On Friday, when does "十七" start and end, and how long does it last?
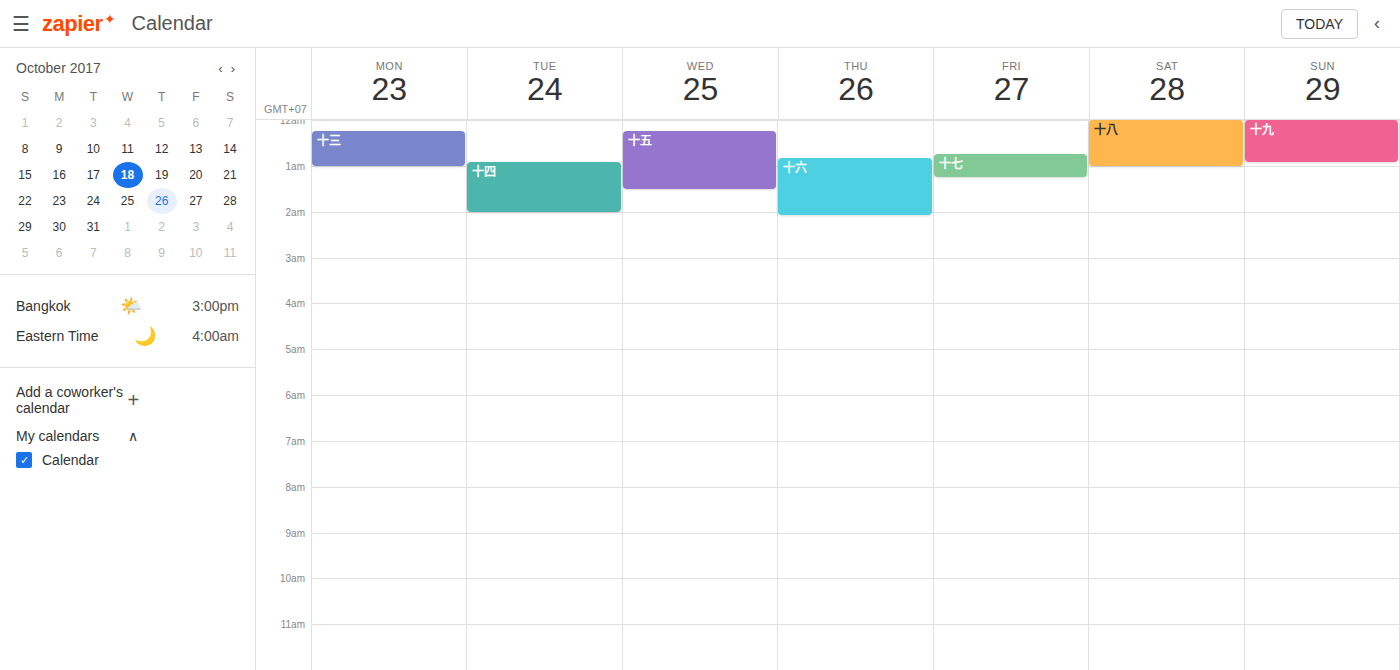
12:45 AM to 1:15 AM, 30 minutes